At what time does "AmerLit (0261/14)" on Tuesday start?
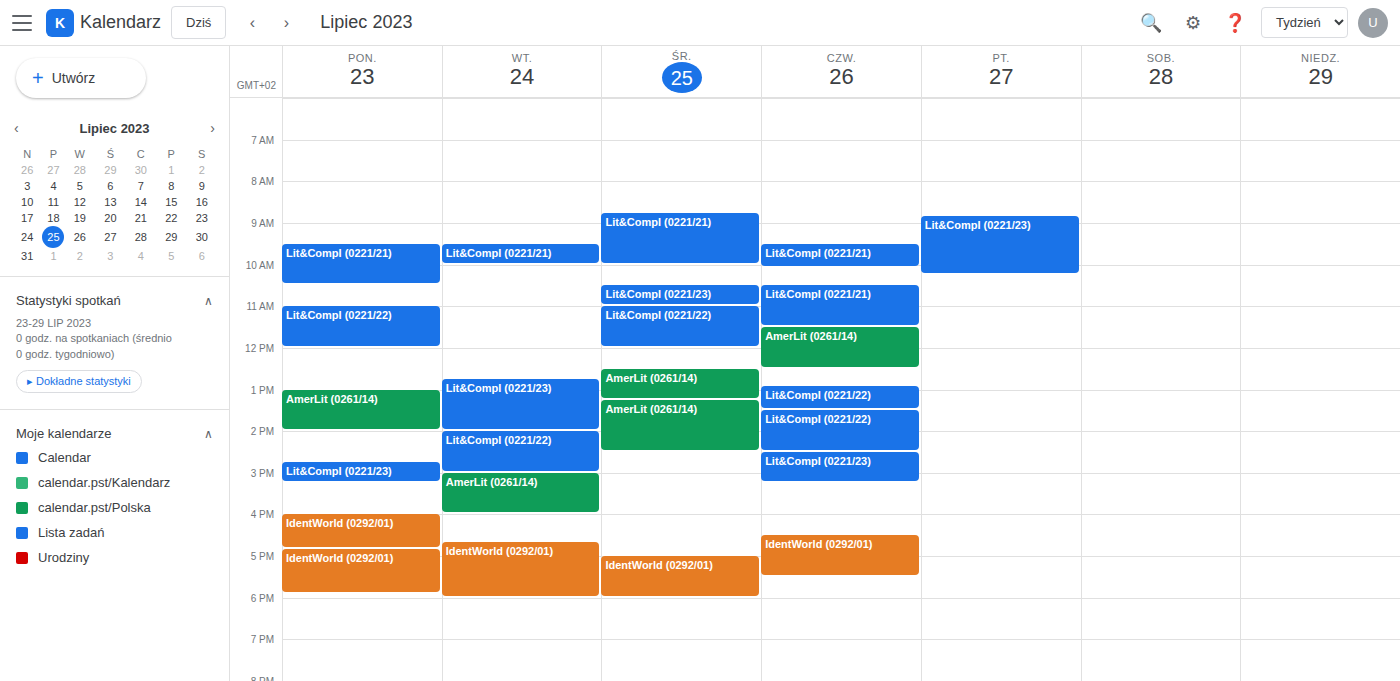
3:00 PM